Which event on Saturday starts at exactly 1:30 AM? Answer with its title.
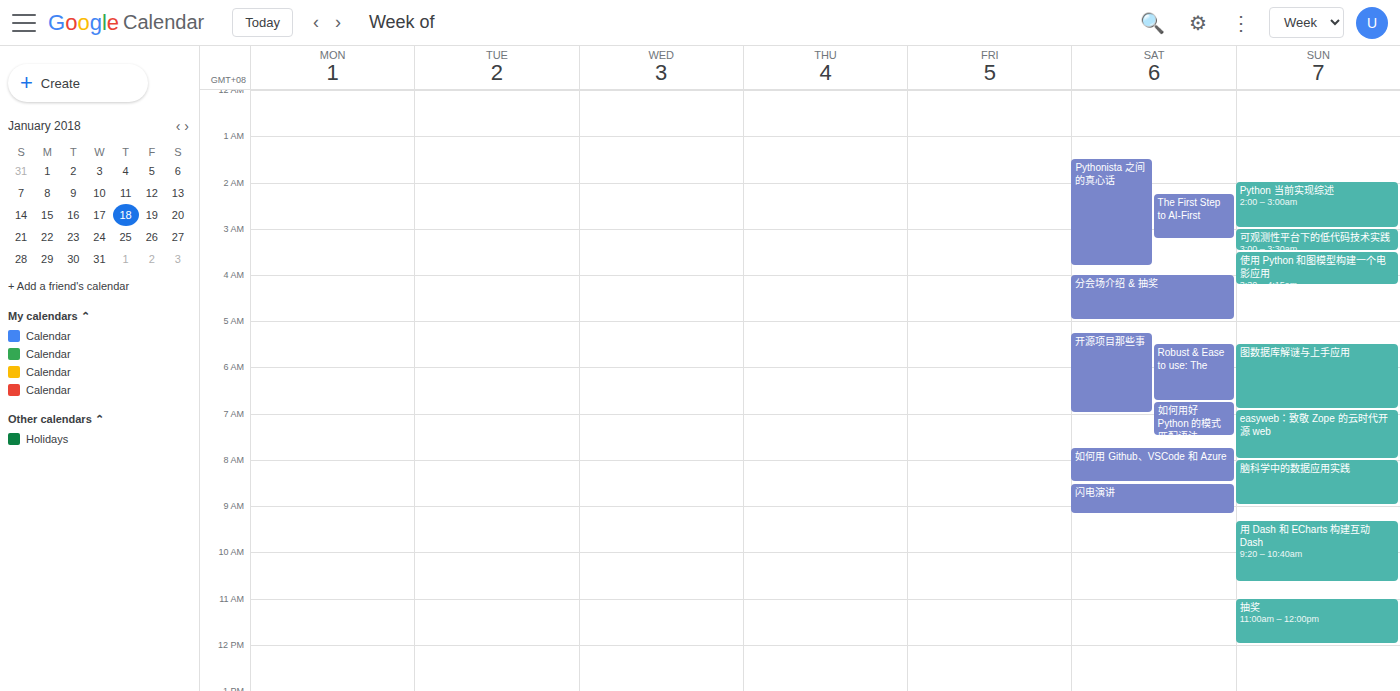
"Pythonista 之间的真心话"